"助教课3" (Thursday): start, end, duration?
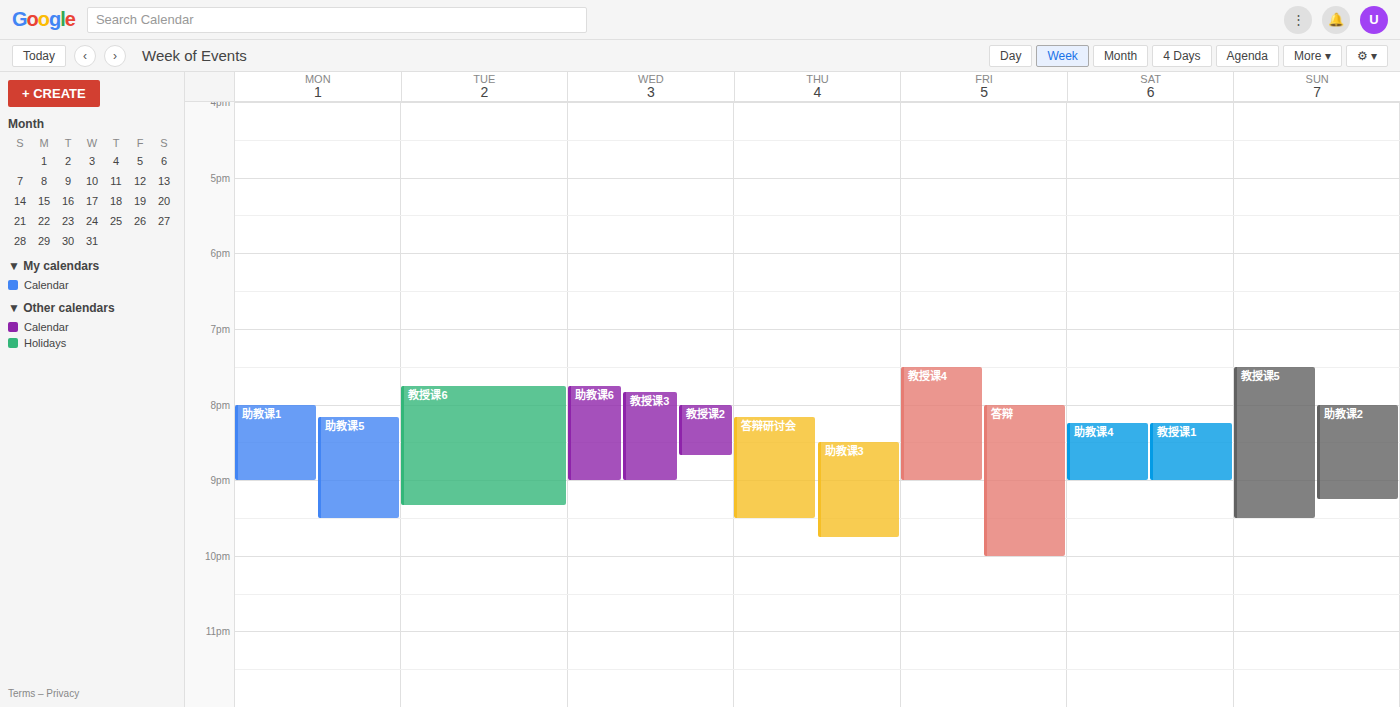
20:30 to 21:45, 1 hour 15 minutes